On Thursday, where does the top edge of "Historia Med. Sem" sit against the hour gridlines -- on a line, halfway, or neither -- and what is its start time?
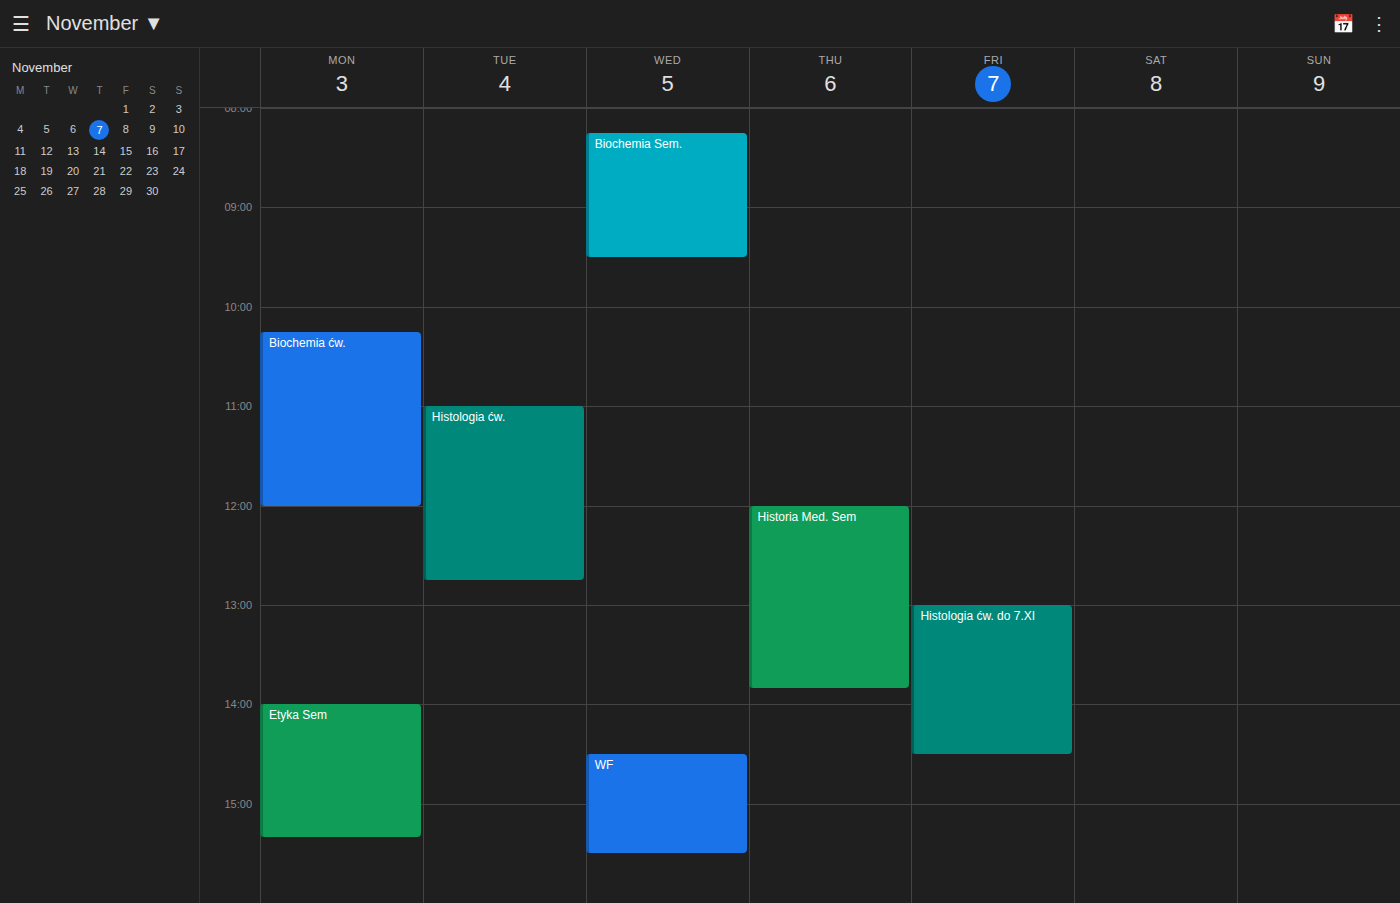
12:00 PM -- exactly on the 12 PM line.